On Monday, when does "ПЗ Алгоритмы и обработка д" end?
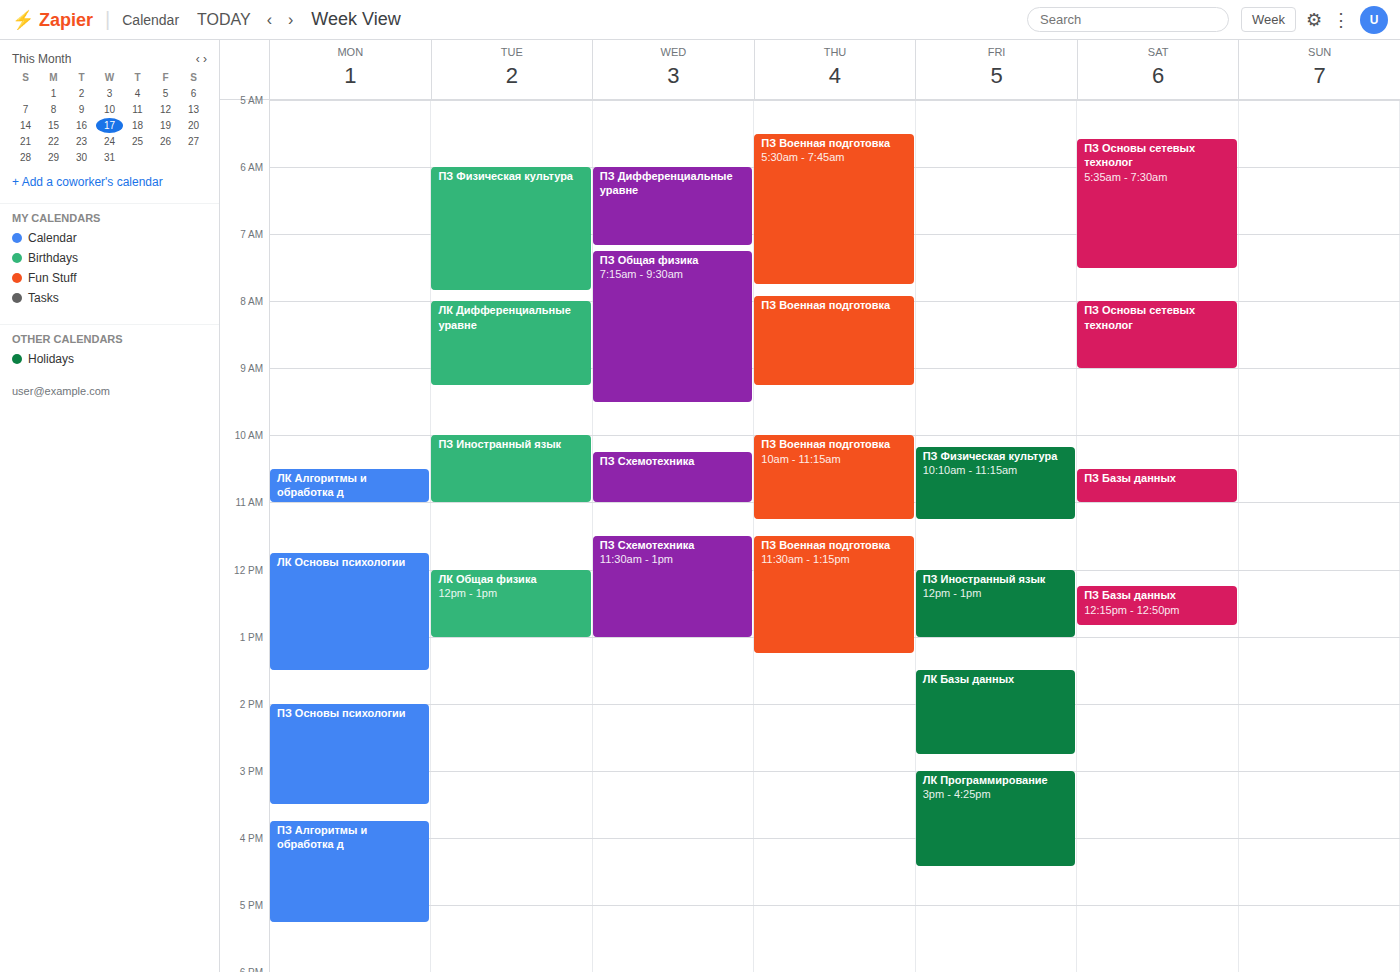
17:15